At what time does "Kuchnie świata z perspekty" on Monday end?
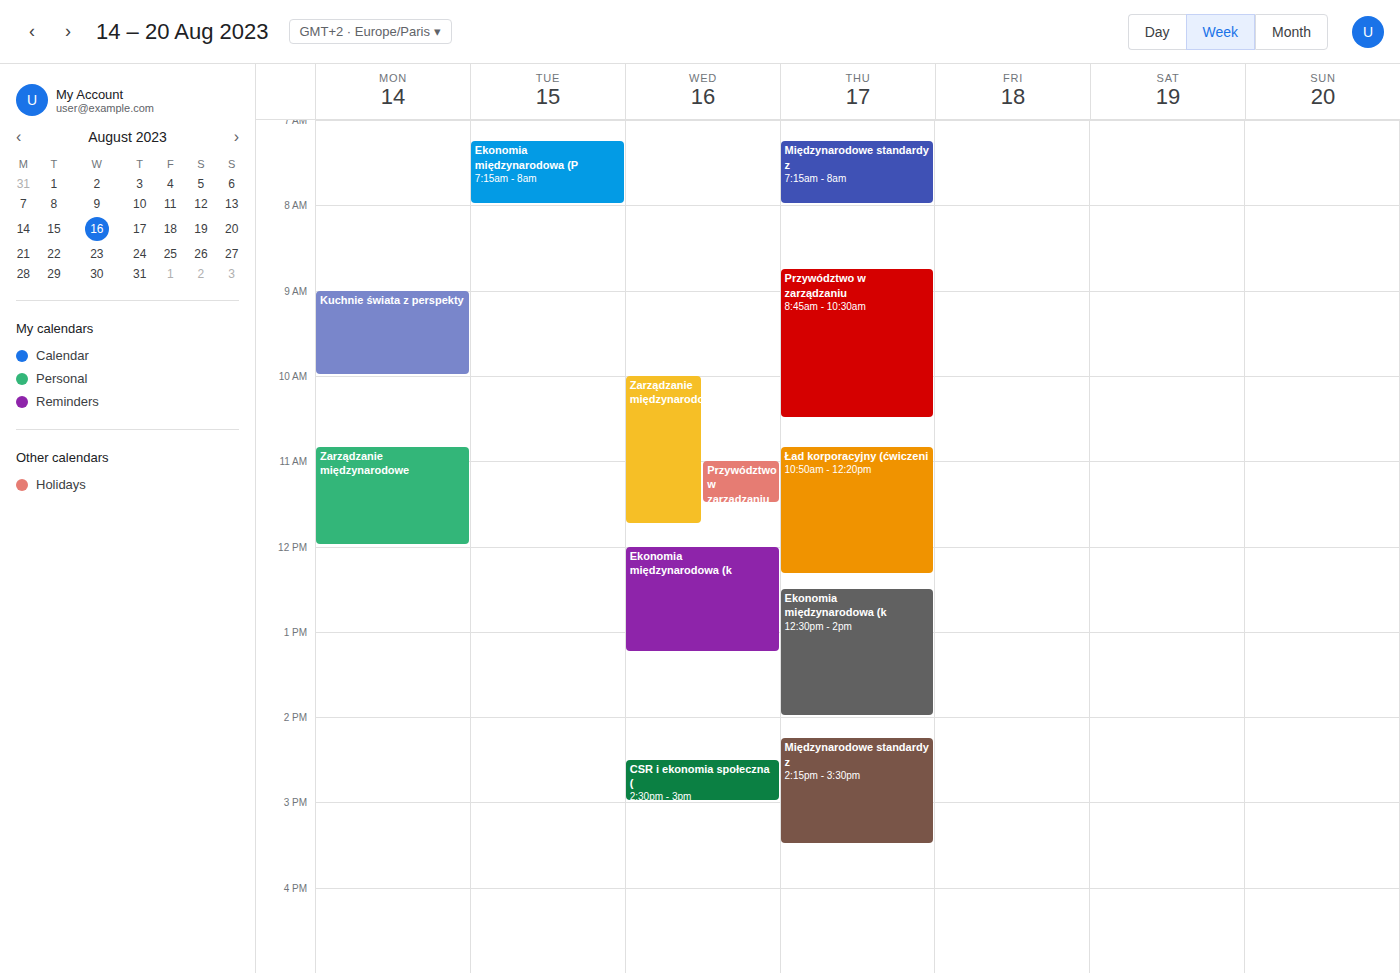
10:00 AM